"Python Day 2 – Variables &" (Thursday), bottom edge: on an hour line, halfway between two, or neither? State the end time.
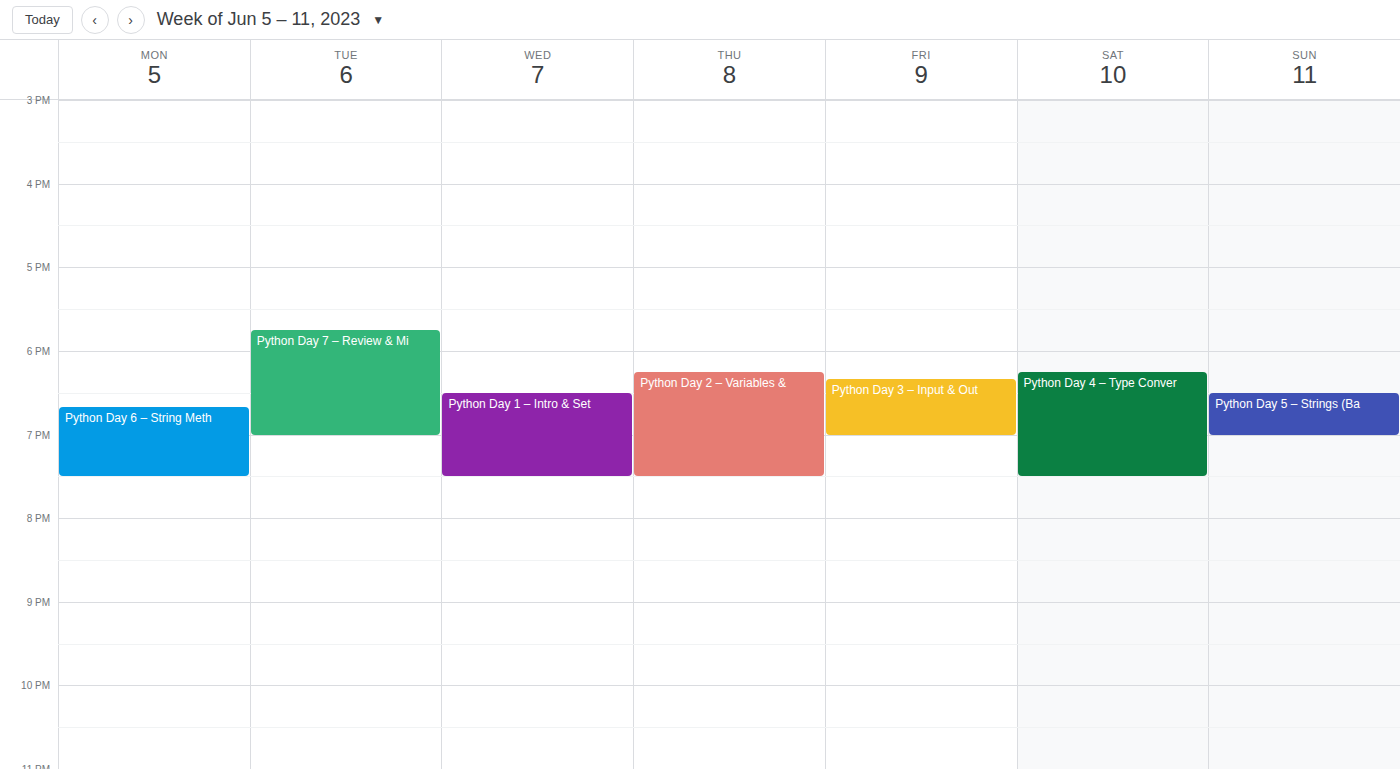
7:30 PM -- halfway between the 7 PM and 8 PM lines.